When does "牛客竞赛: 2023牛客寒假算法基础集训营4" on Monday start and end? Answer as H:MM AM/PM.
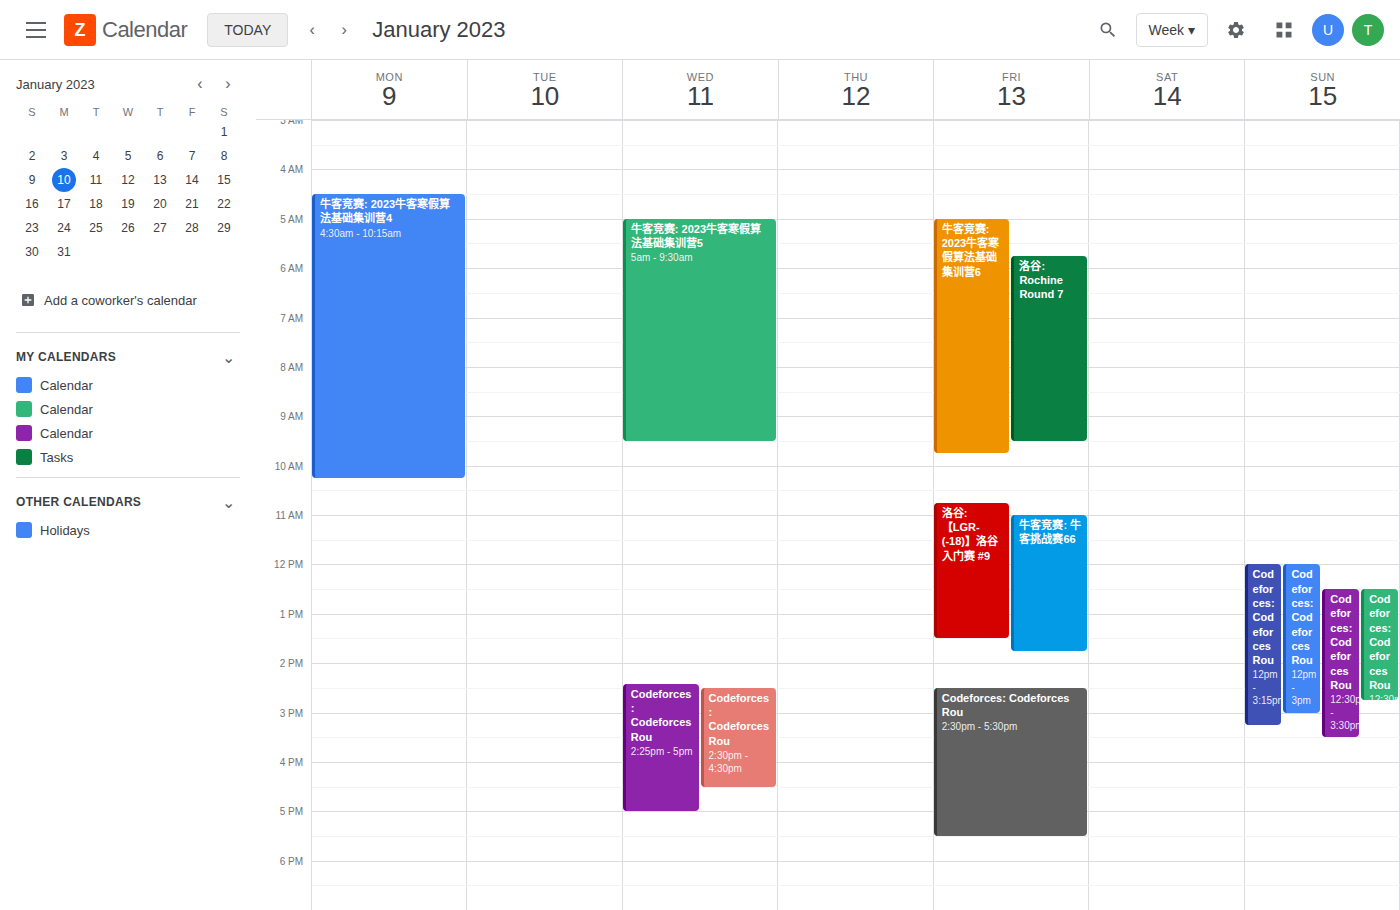
4:30 AM to 10:15 AM